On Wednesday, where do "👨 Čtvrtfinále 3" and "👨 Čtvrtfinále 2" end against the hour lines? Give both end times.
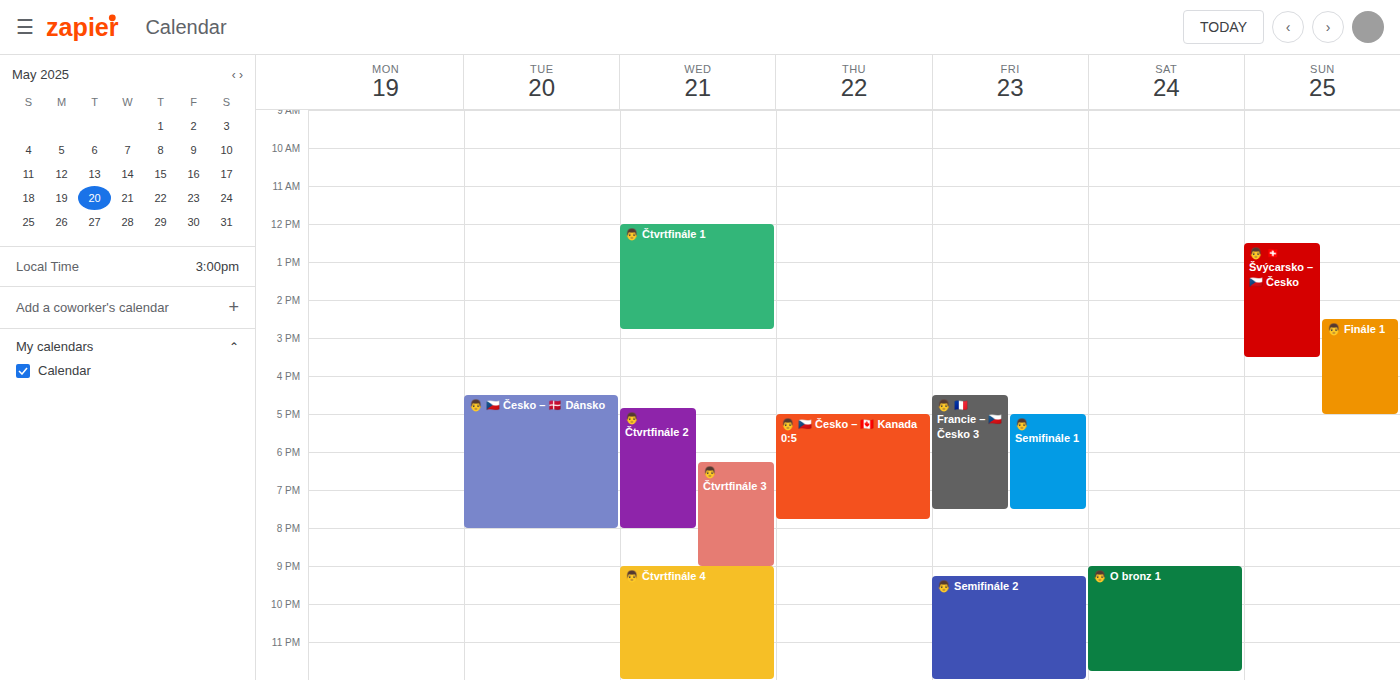
"👨 Čtvrtfinále 3": 9:00 PM, exactly on the 9 PM line. "👨 Čtvrtfinále 2": 8:00 PM, exactly on the 8 PM line.